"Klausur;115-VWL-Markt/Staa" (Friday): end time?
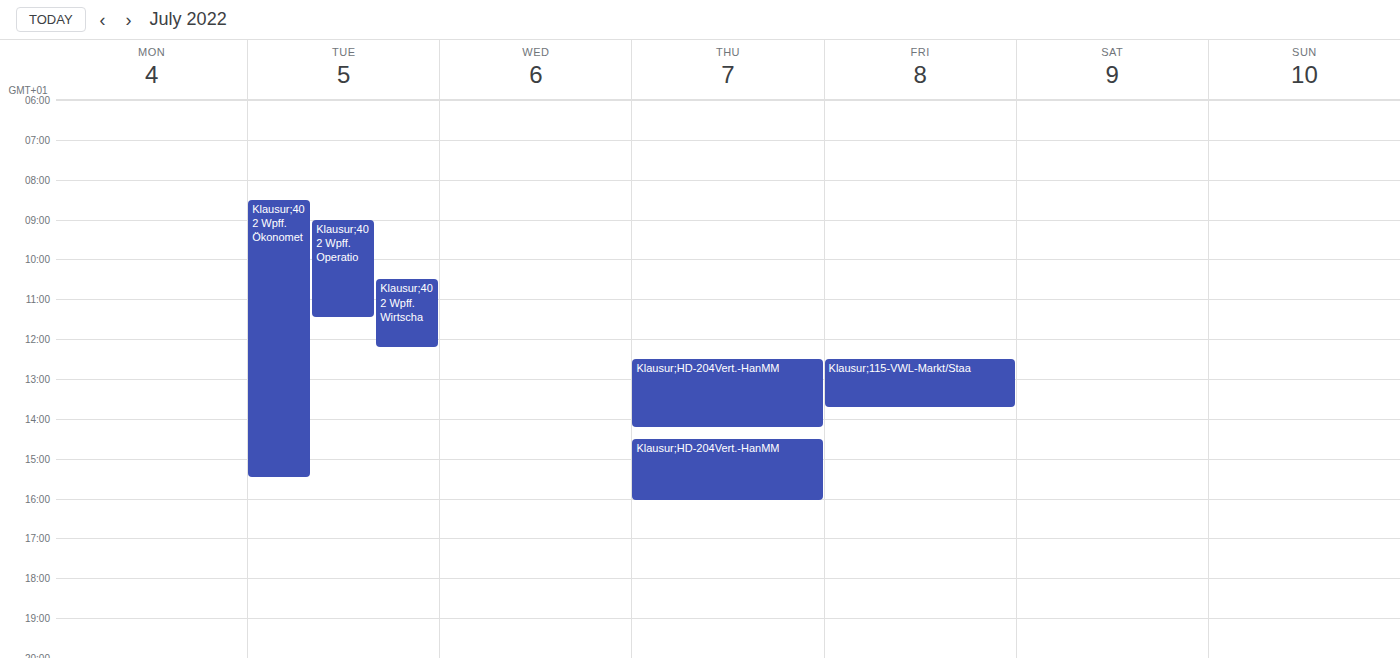
1:45 PM